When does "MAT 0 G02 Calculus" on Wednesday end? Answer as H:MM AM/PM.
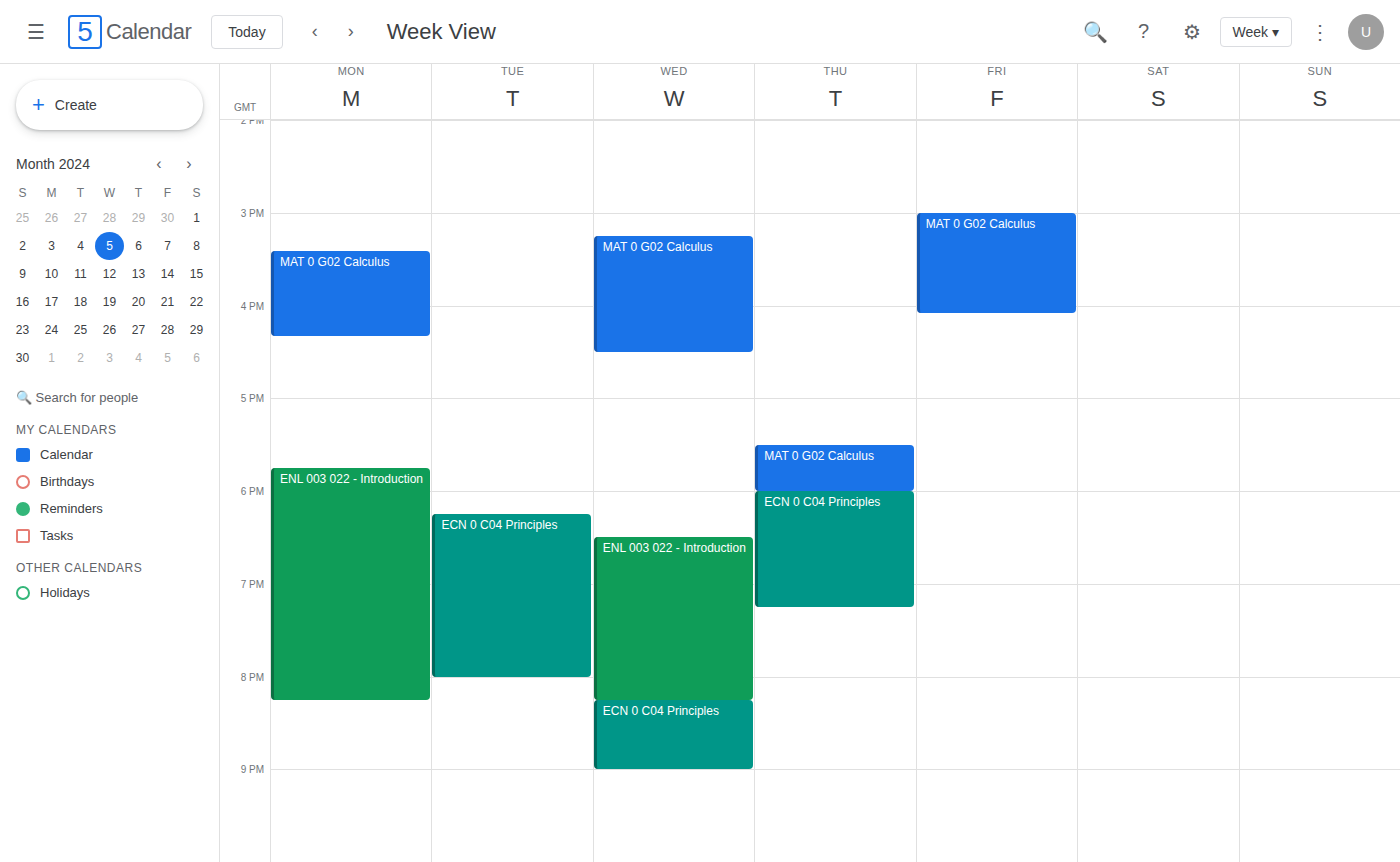
4:30 PM